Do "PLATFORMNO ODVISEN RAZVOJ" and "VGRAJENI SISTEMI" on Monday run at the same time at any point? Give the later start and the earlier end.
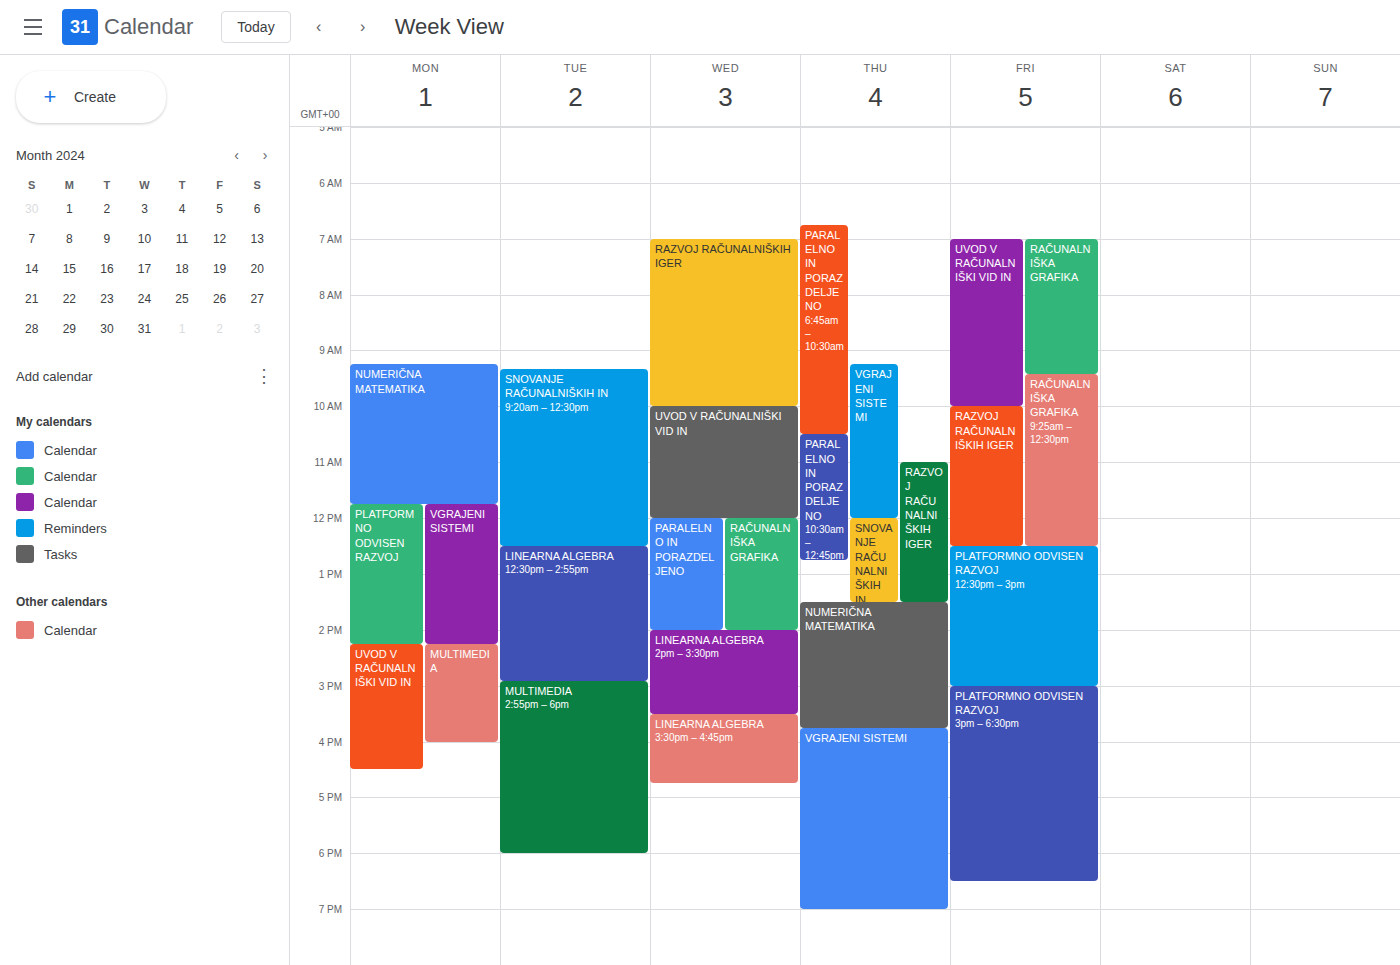
"PLATFORMNO ODVISEN RAZVOJ" runs 11:45 AM to 2:15 PM, inside "VGRAJENI SISTEMI" -- they overlap.